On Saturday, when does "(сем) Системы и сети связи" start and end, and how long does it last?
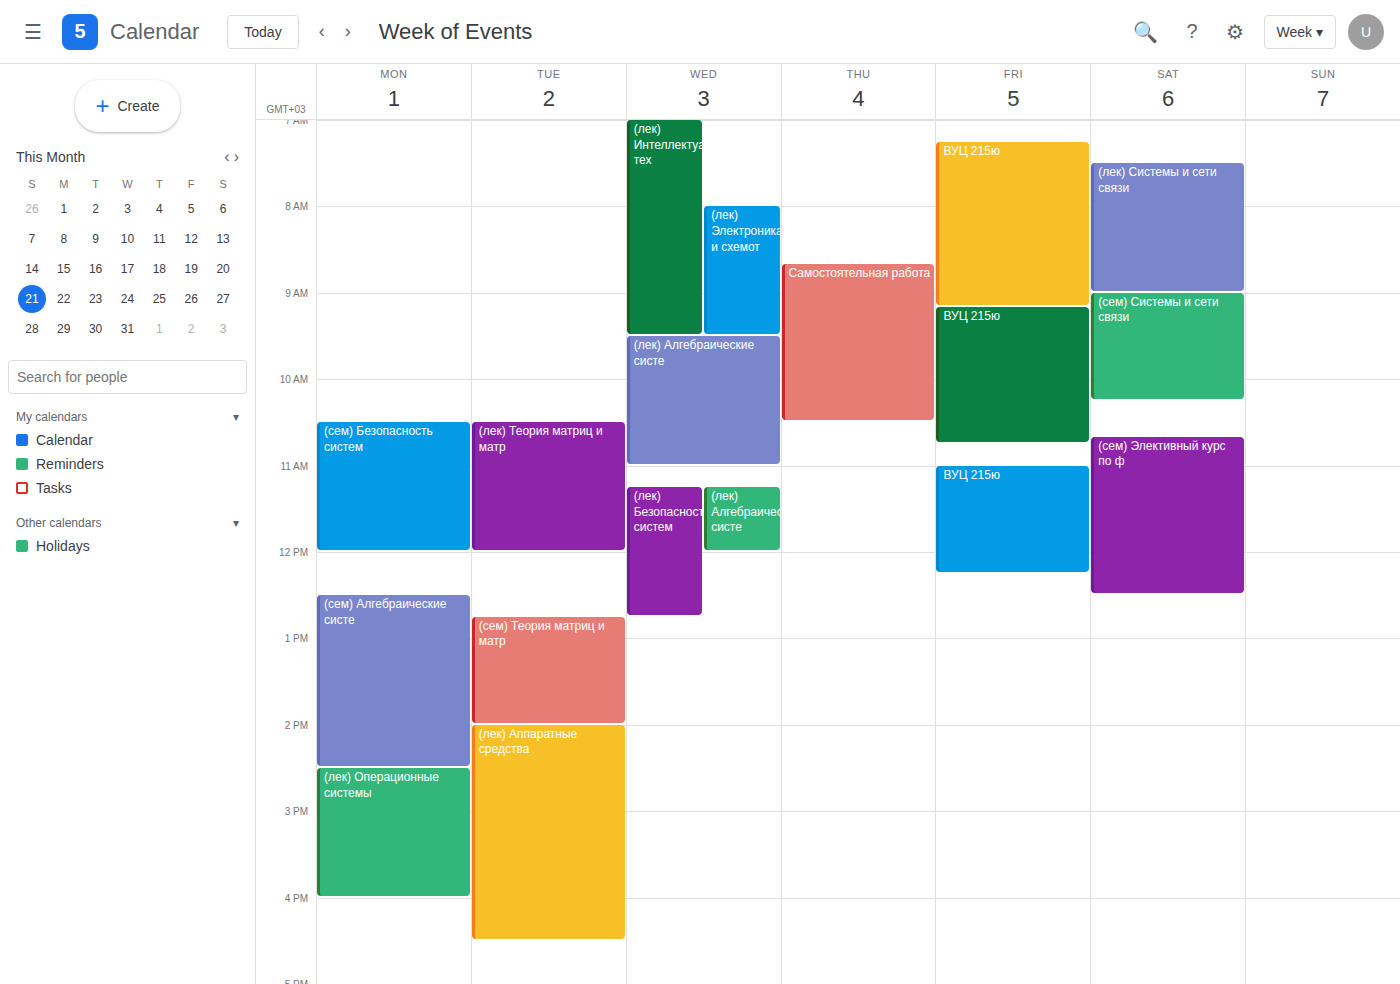
9:00 AM to 10:15 AM, 1 hour 15 minutes